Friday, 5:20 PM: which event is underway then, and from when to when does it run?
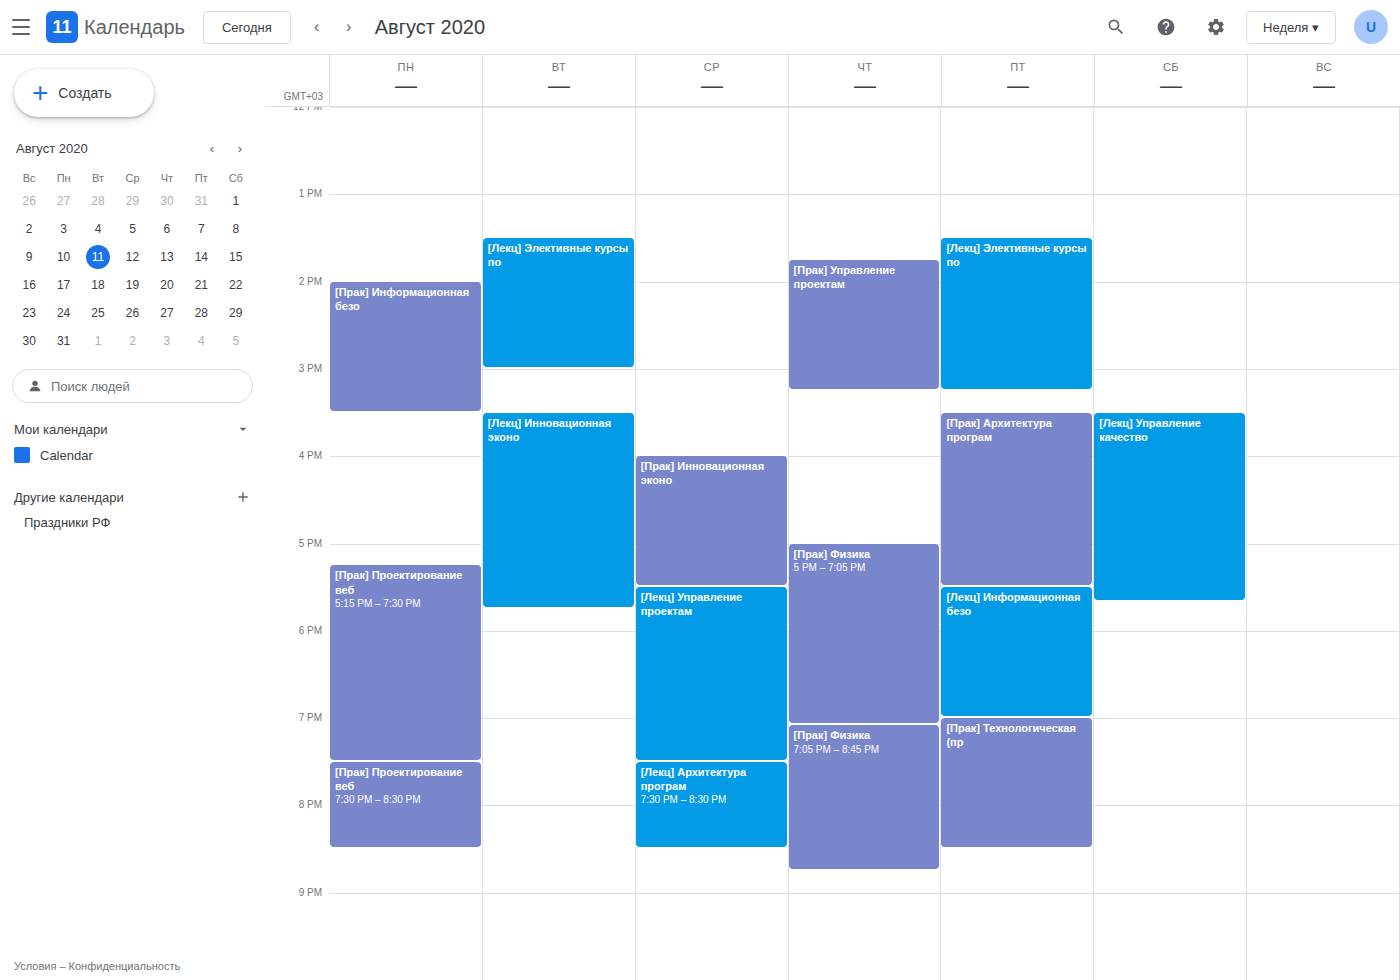
"[Прак] Архитектура програм", 3:30 PM to 5:30 PM